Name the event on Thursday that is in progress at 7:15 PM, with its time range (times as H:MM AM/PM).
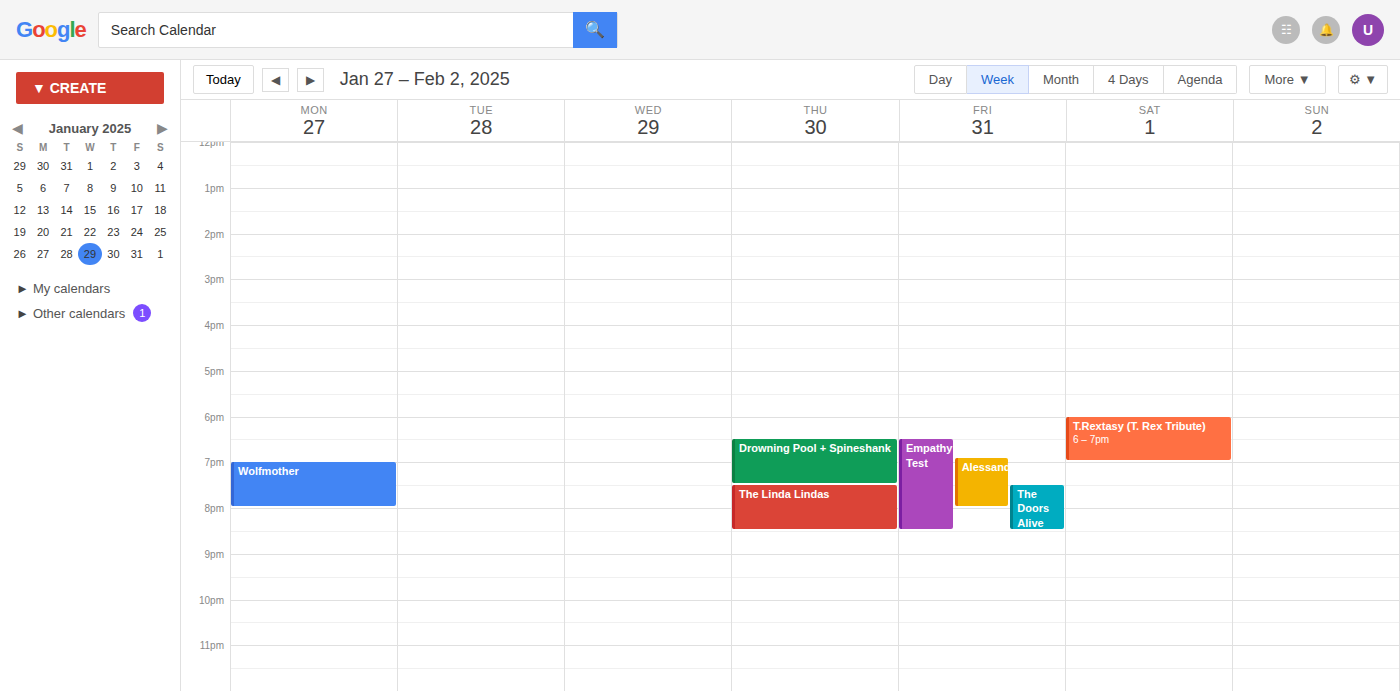
"Drowning Pool + Spineshank", 6:30 PM to 7:30 PM